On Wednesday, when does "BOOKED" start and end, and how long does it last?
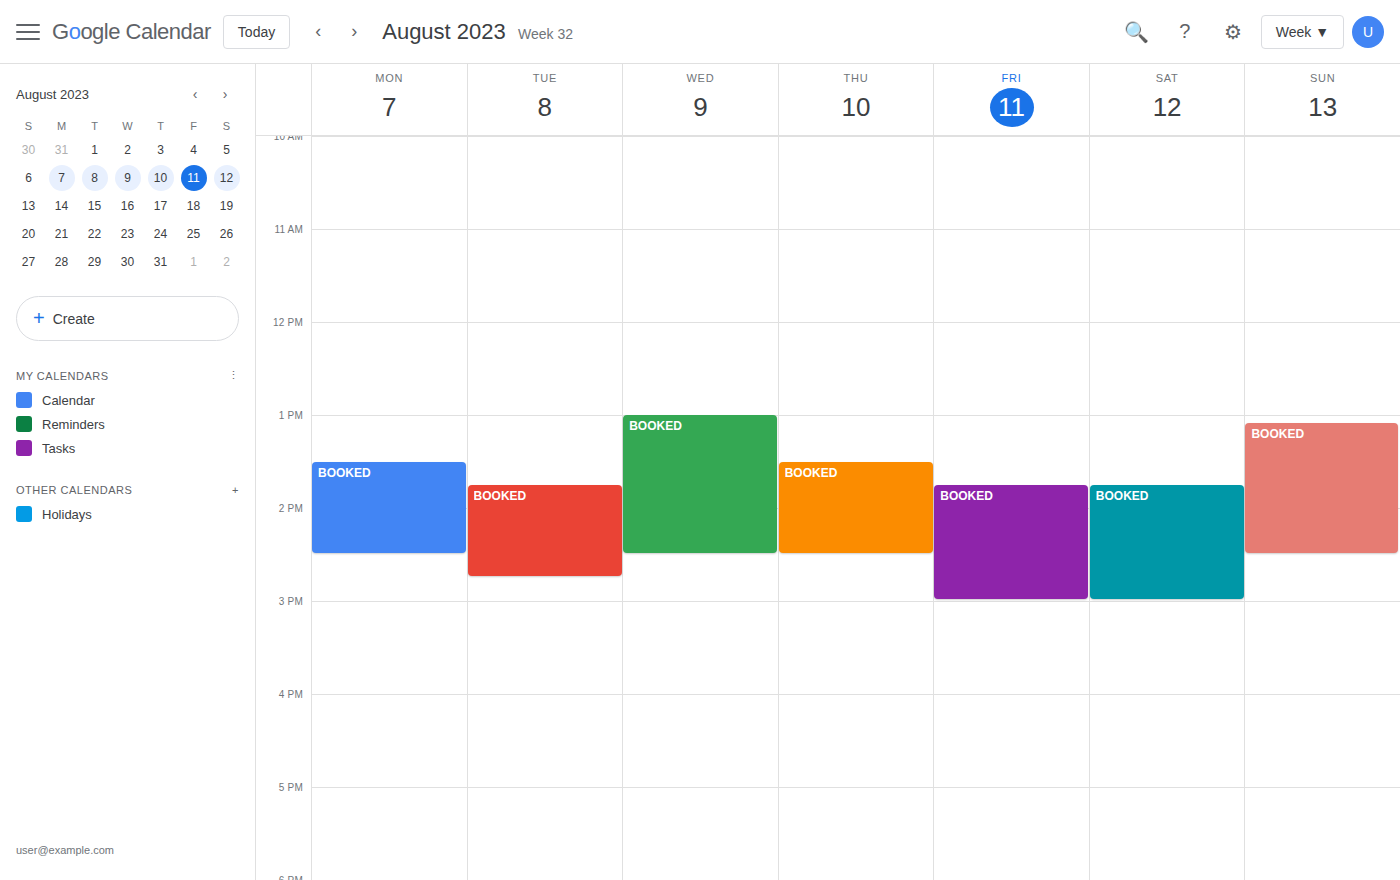
1:00 PM to 2:30 PM, 1 hour 30 minutes